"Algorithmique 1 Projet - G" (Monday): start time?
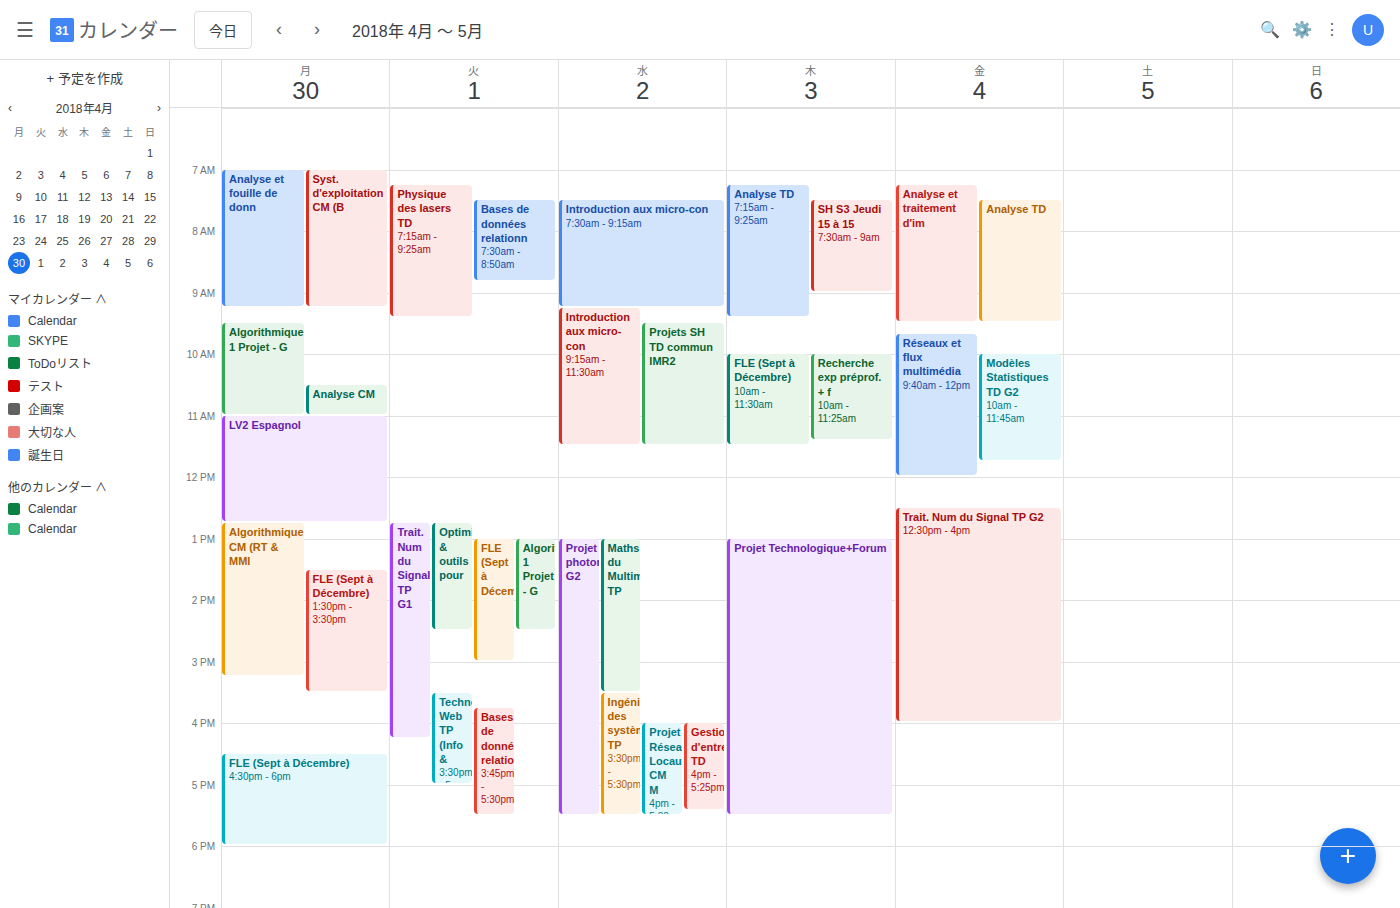
9:30 AM